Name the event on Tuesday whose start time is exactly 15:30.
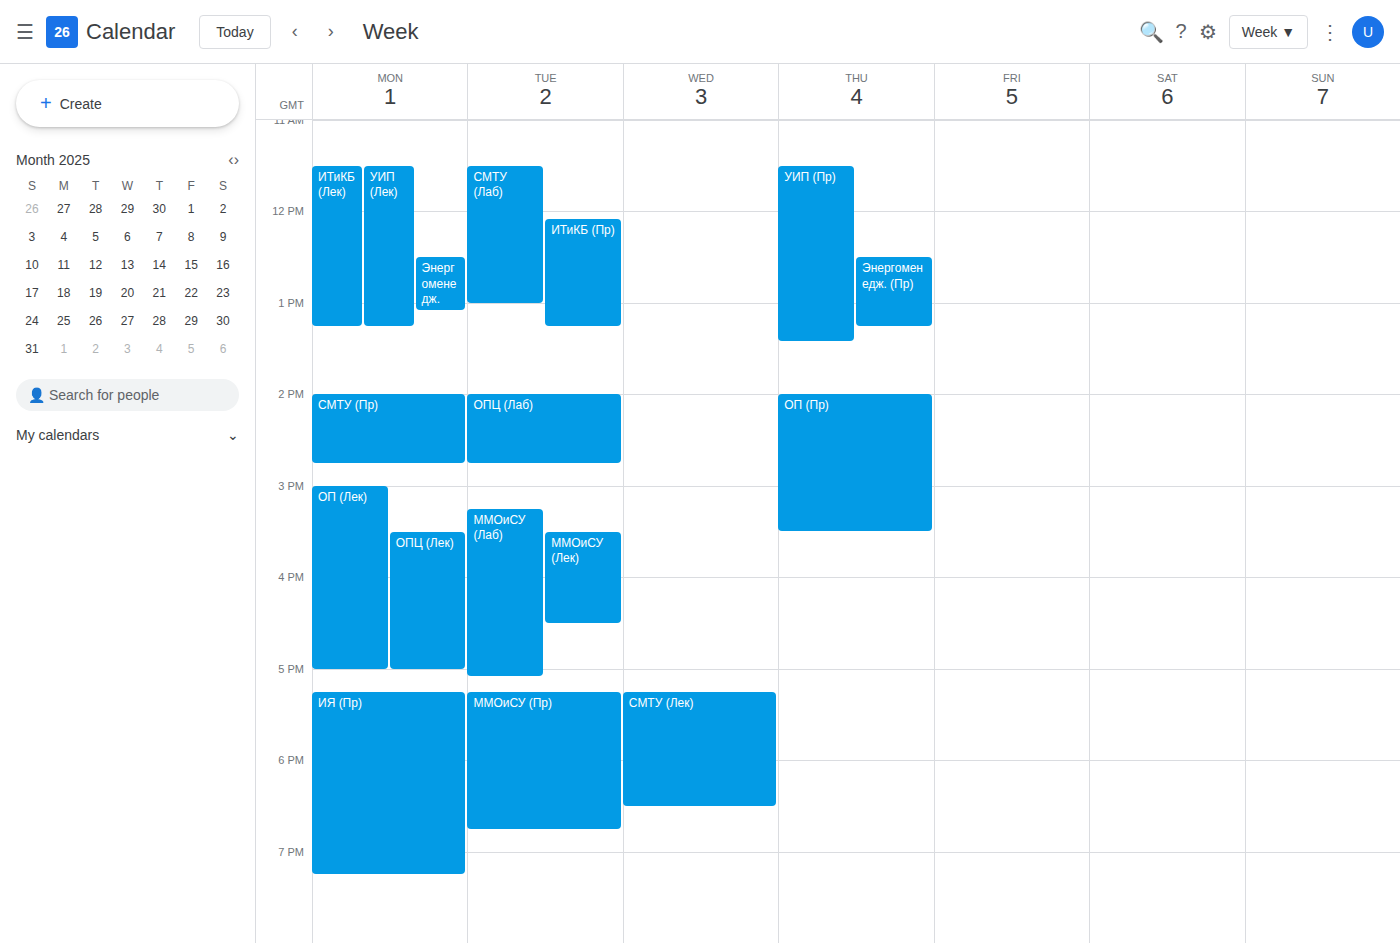
"ММОиСУ (Лек)"